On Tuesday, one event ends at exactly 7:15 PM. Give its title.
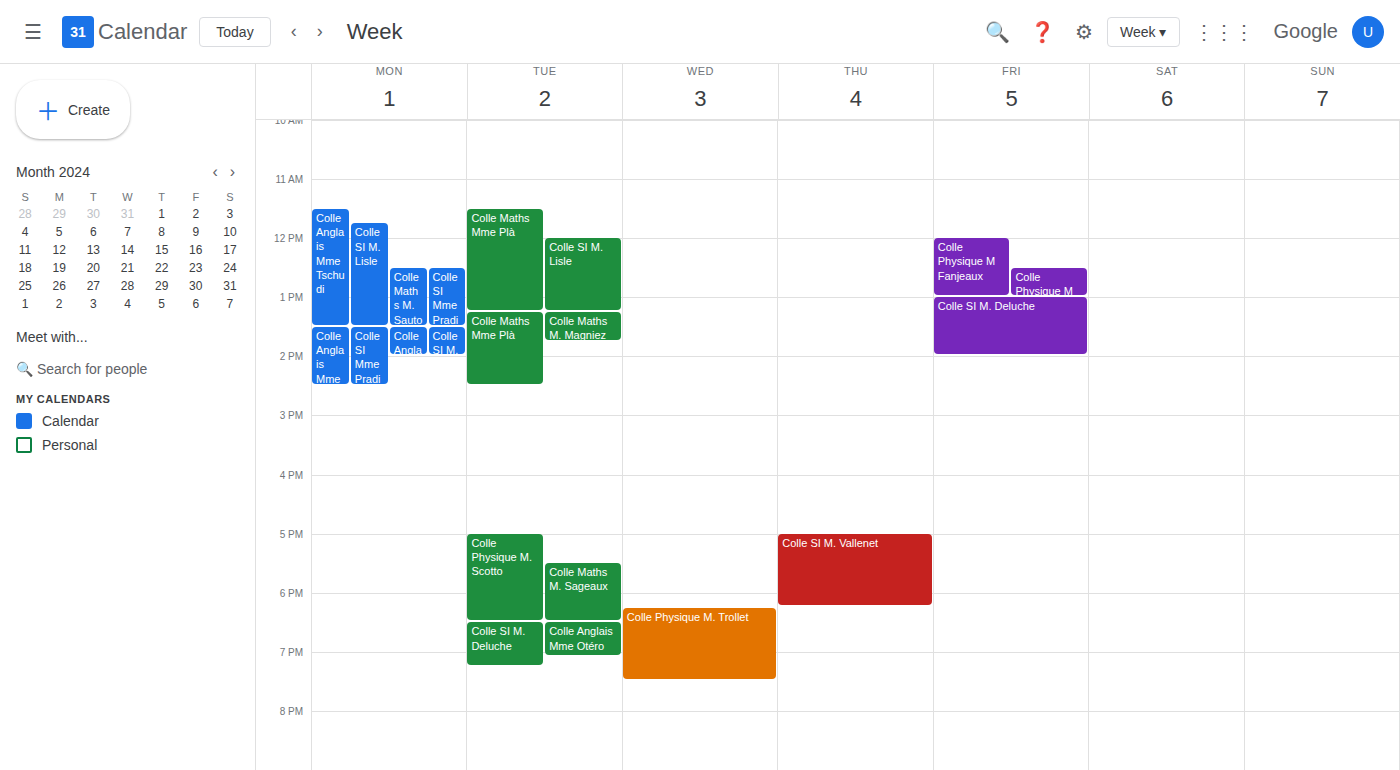
"Colle SI M. Deluche"